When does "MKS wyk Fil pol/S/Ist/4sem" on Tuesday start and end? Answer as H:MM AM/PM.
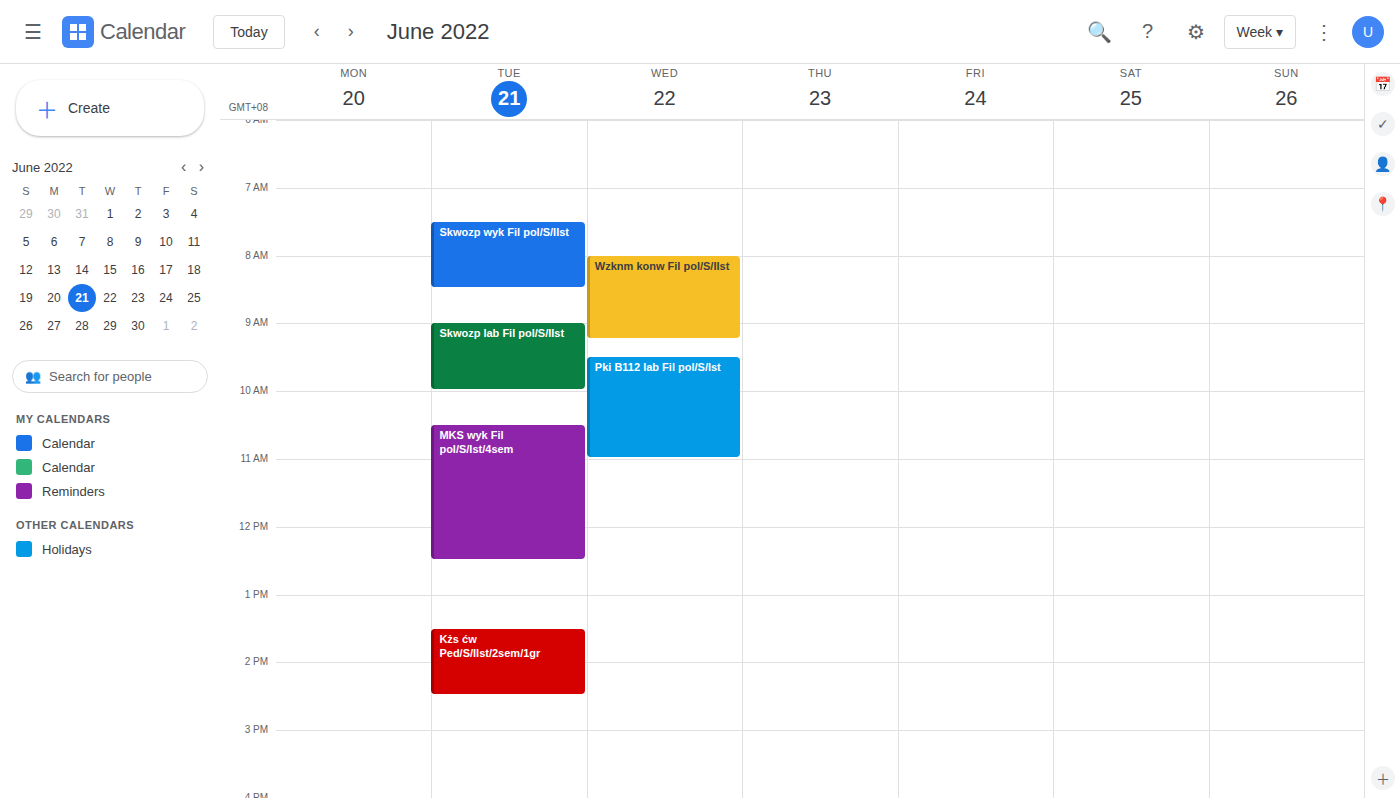
10:30 AM to 12:30 PM